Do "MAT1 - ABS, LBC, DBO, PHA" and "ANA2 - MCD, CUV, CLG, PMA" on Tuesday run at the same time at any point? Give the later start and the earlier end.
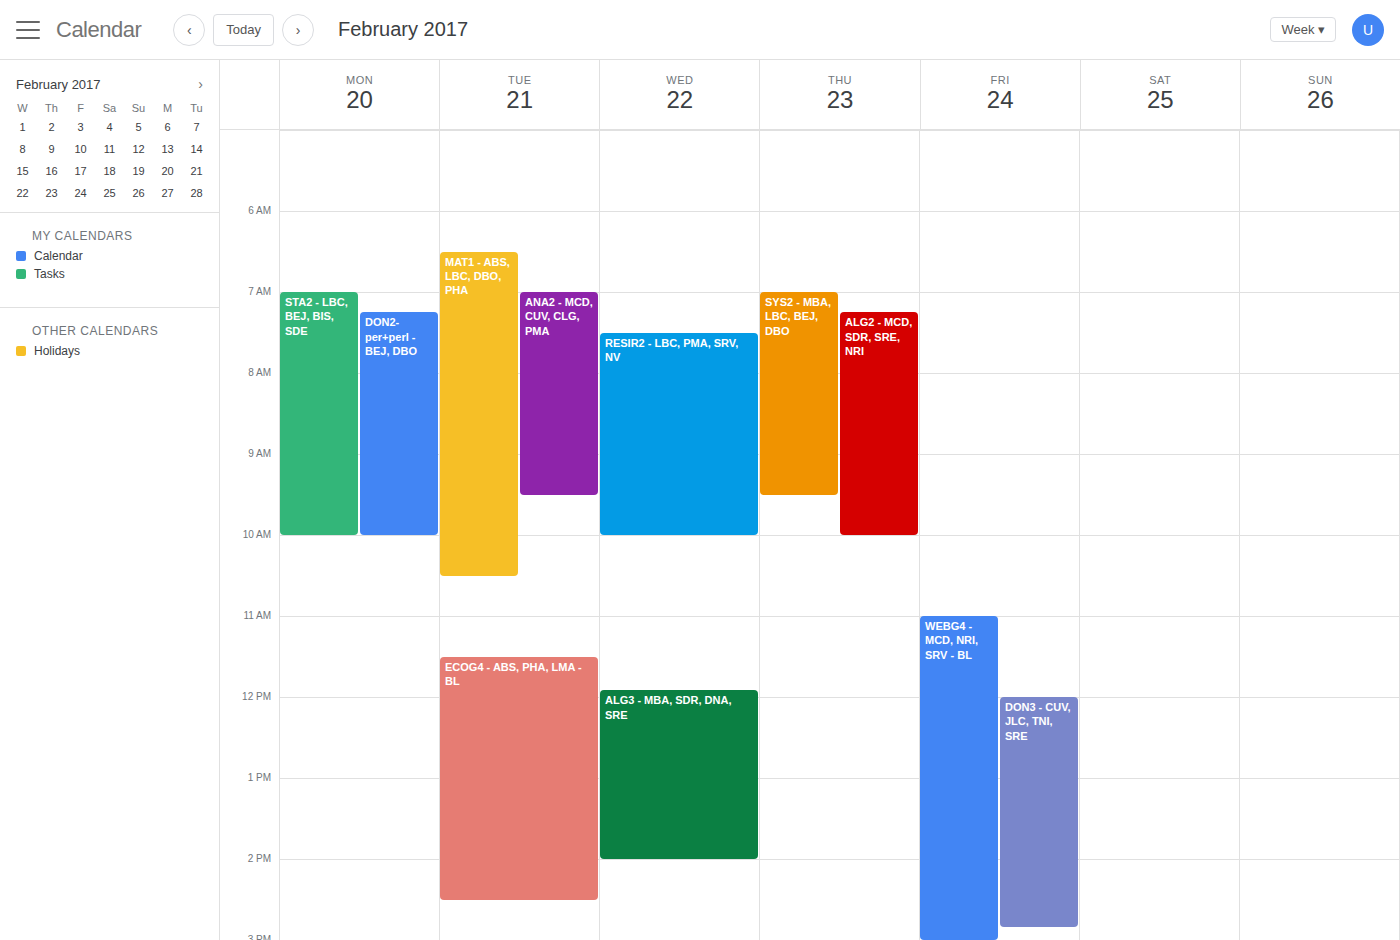
"ANA2 - MCD, CUV, CLG, PMA" runs 7:00 AM to 9:30 AM, inside "MAT1 - ABS, LBC, DBO, PHA" -- they overlap.